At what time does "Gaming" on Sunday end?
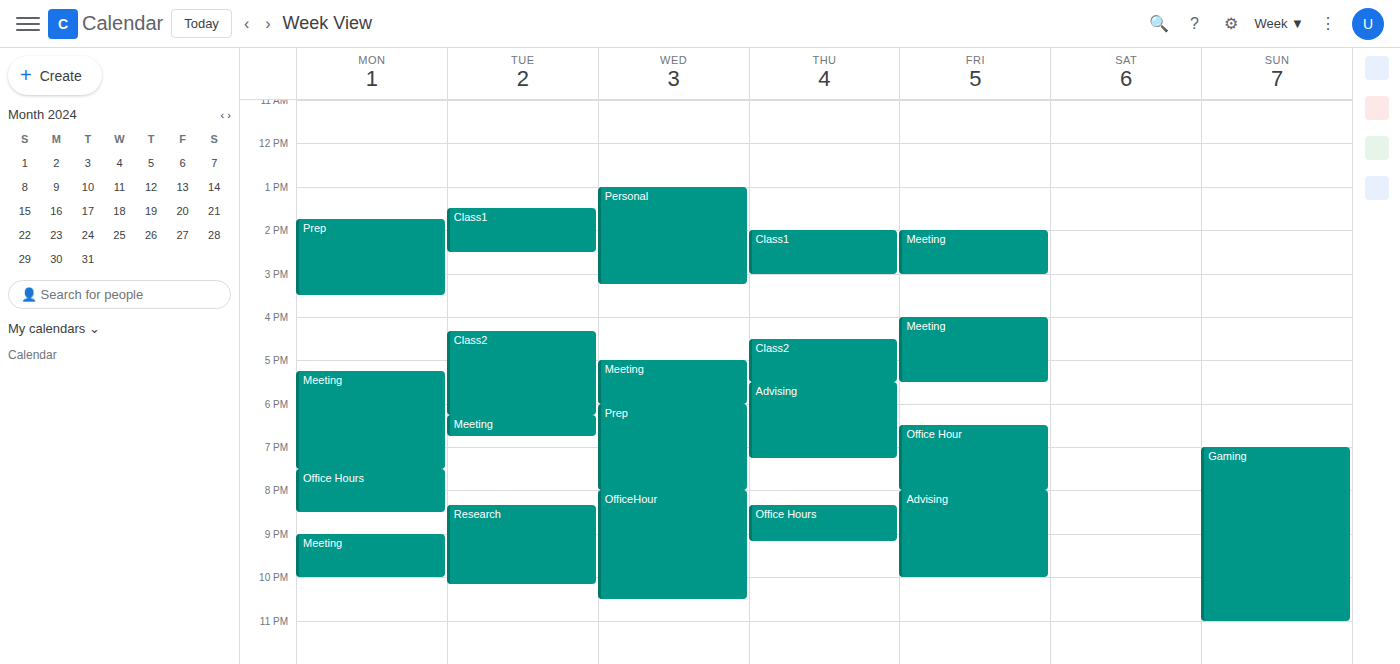
11:00 PM